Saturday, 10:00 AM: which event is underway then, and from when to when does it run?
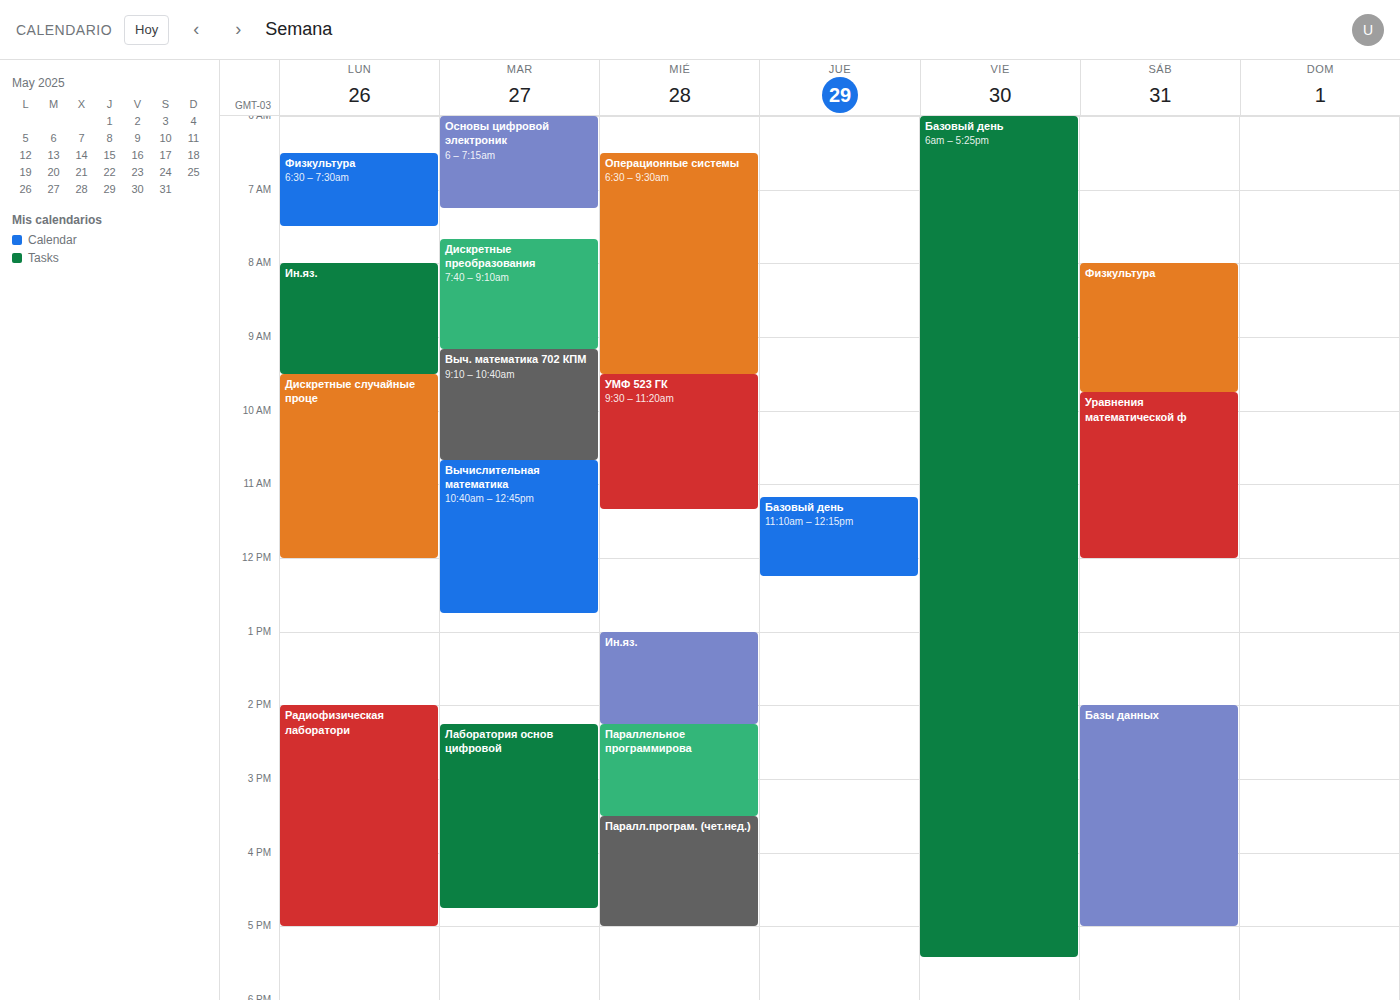
"Уравнения математической ф", 9:45 AM to 12:00 PM